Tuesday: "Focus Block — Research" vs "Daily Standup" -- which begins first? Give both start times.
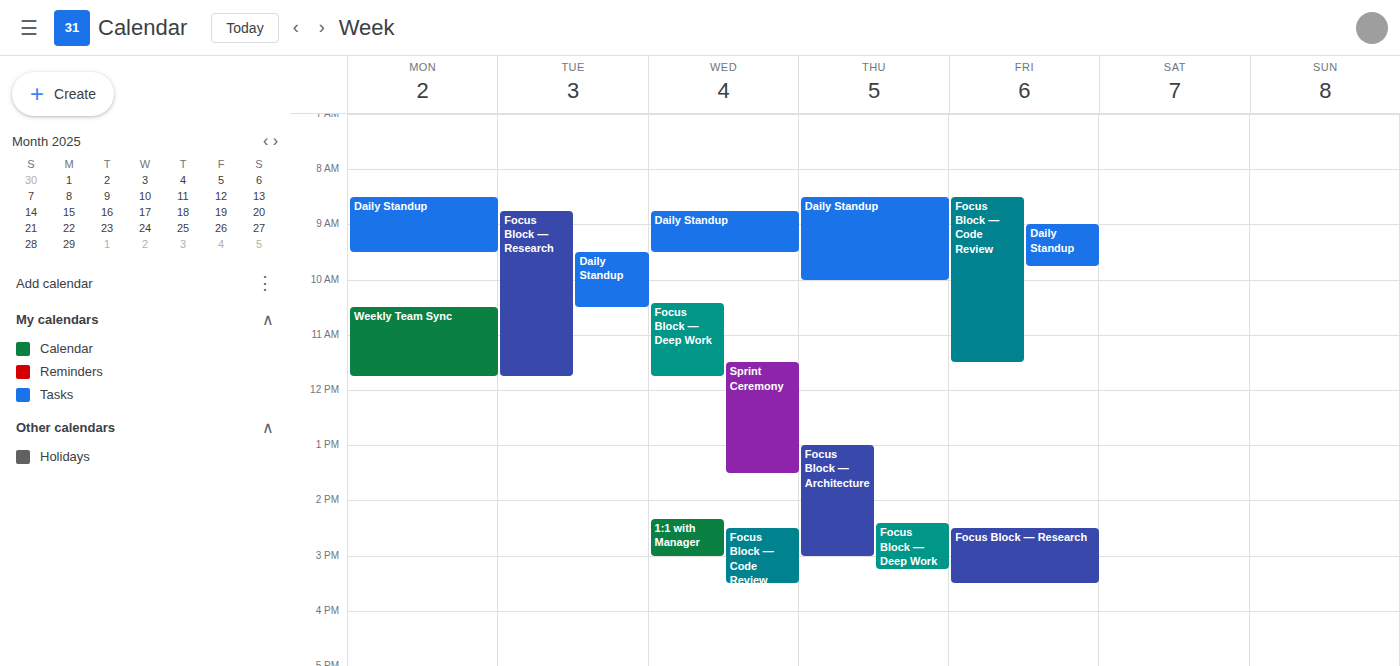
"Focus Block — Research" 8:45 AM; "Daily Standup" 9:30 AM.